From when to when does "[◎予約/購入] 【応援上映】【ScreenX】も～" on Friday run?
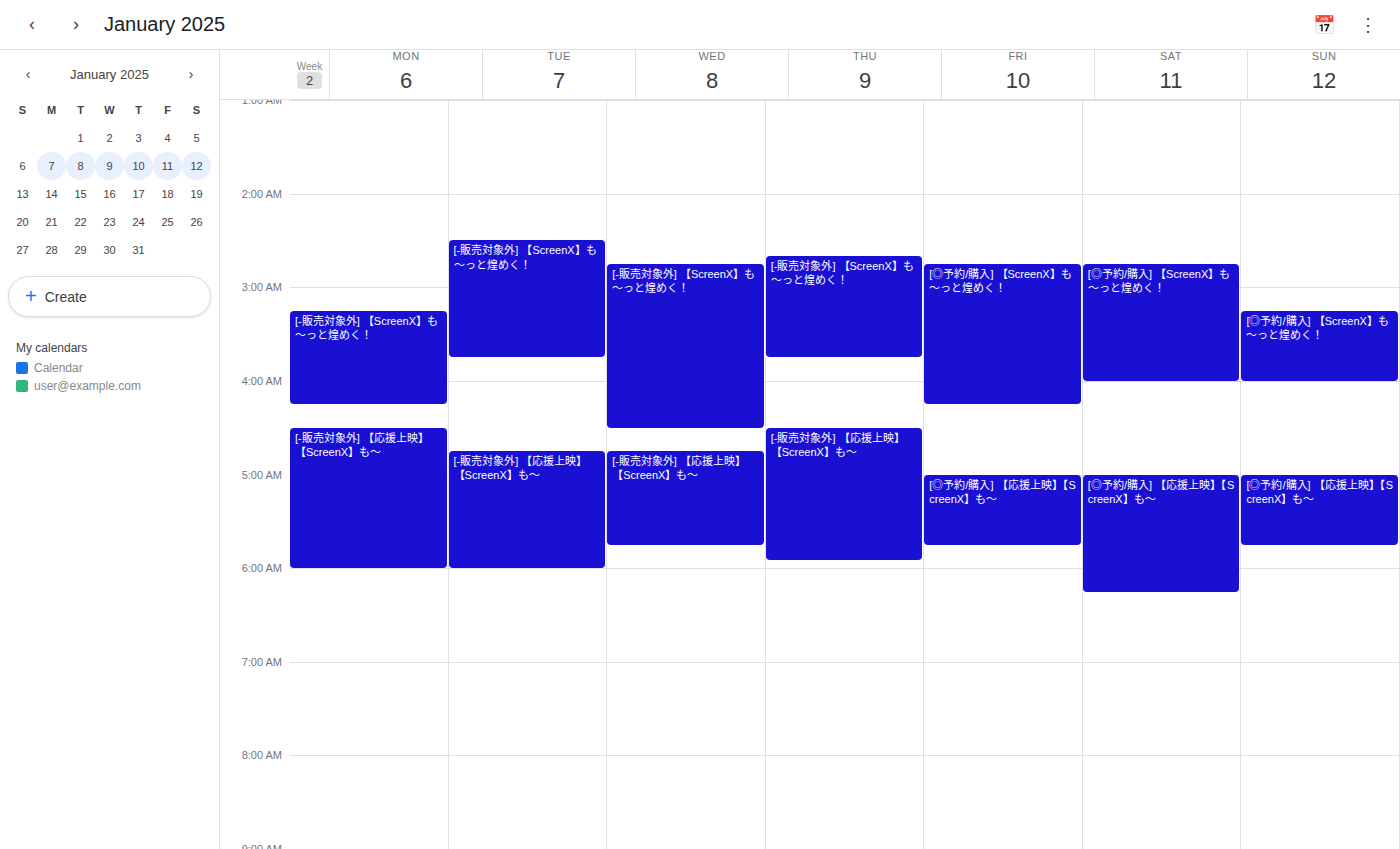
5:00 AM to 5:45 AM